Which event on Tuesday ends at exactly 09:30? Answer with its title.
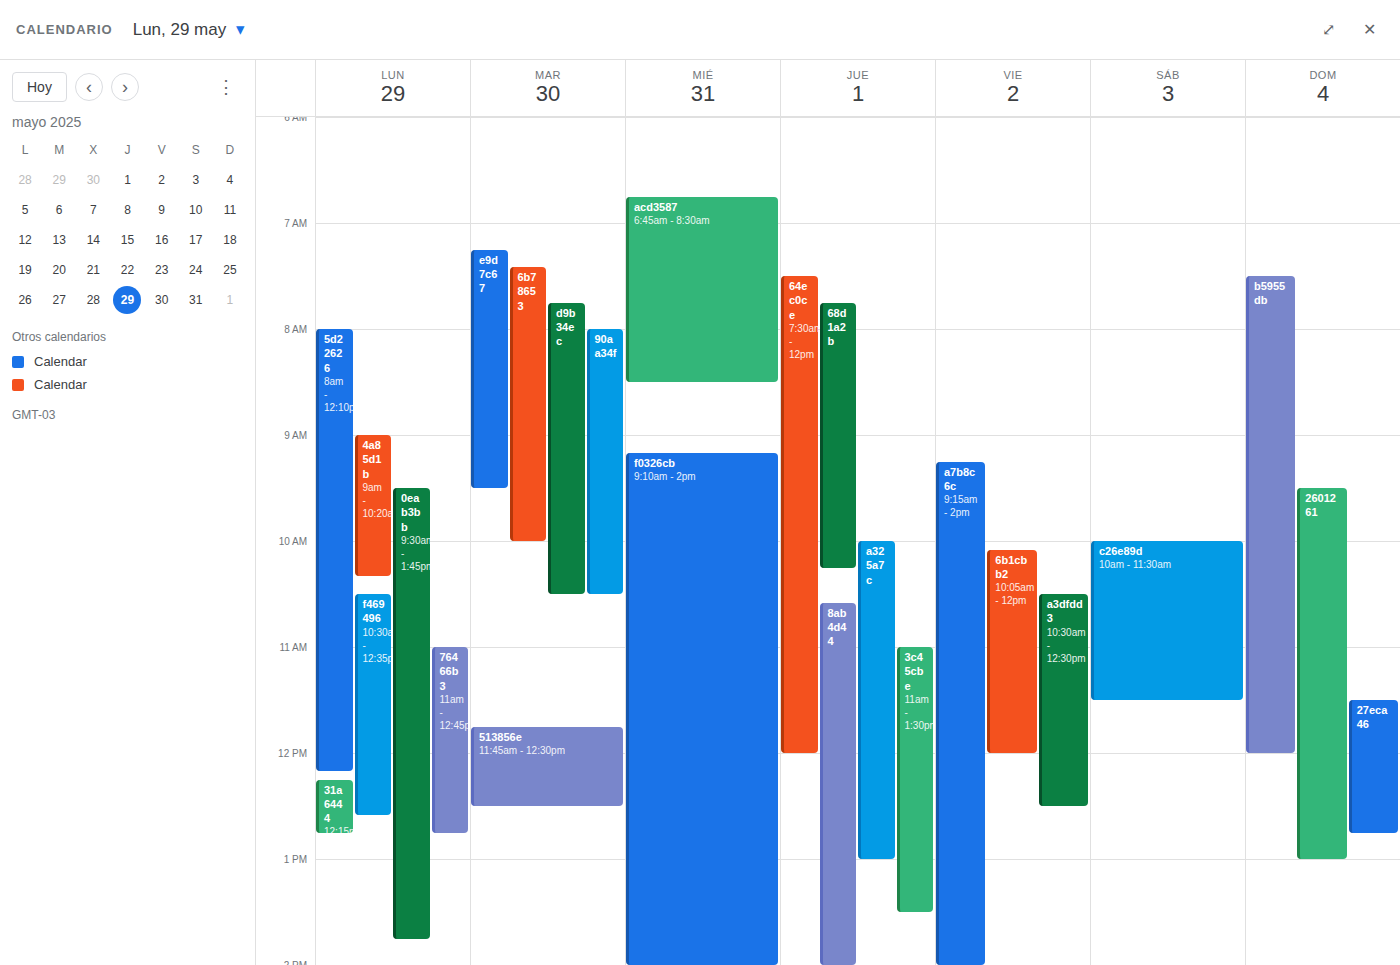
"e9d7c67"